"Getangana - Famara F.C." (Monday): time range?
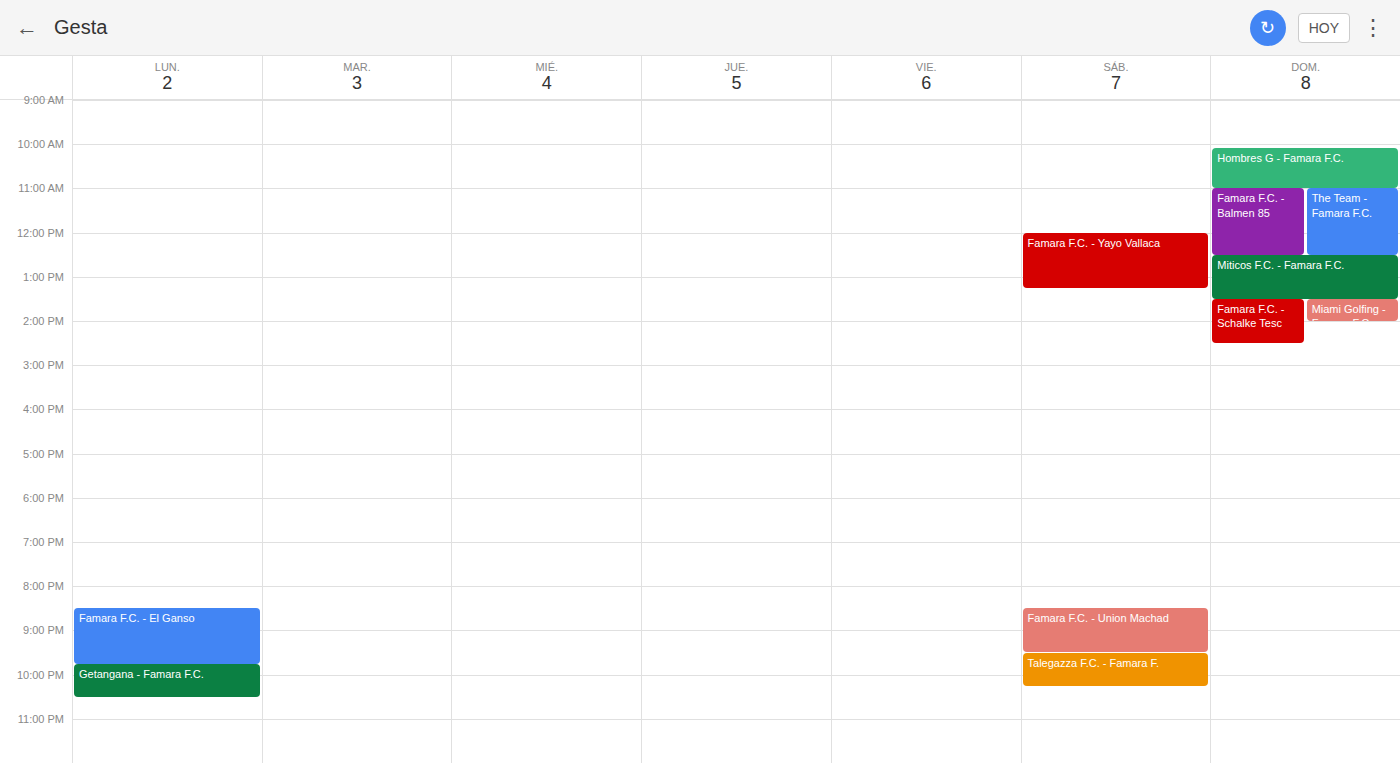
9:45 PM to 10:30 PM